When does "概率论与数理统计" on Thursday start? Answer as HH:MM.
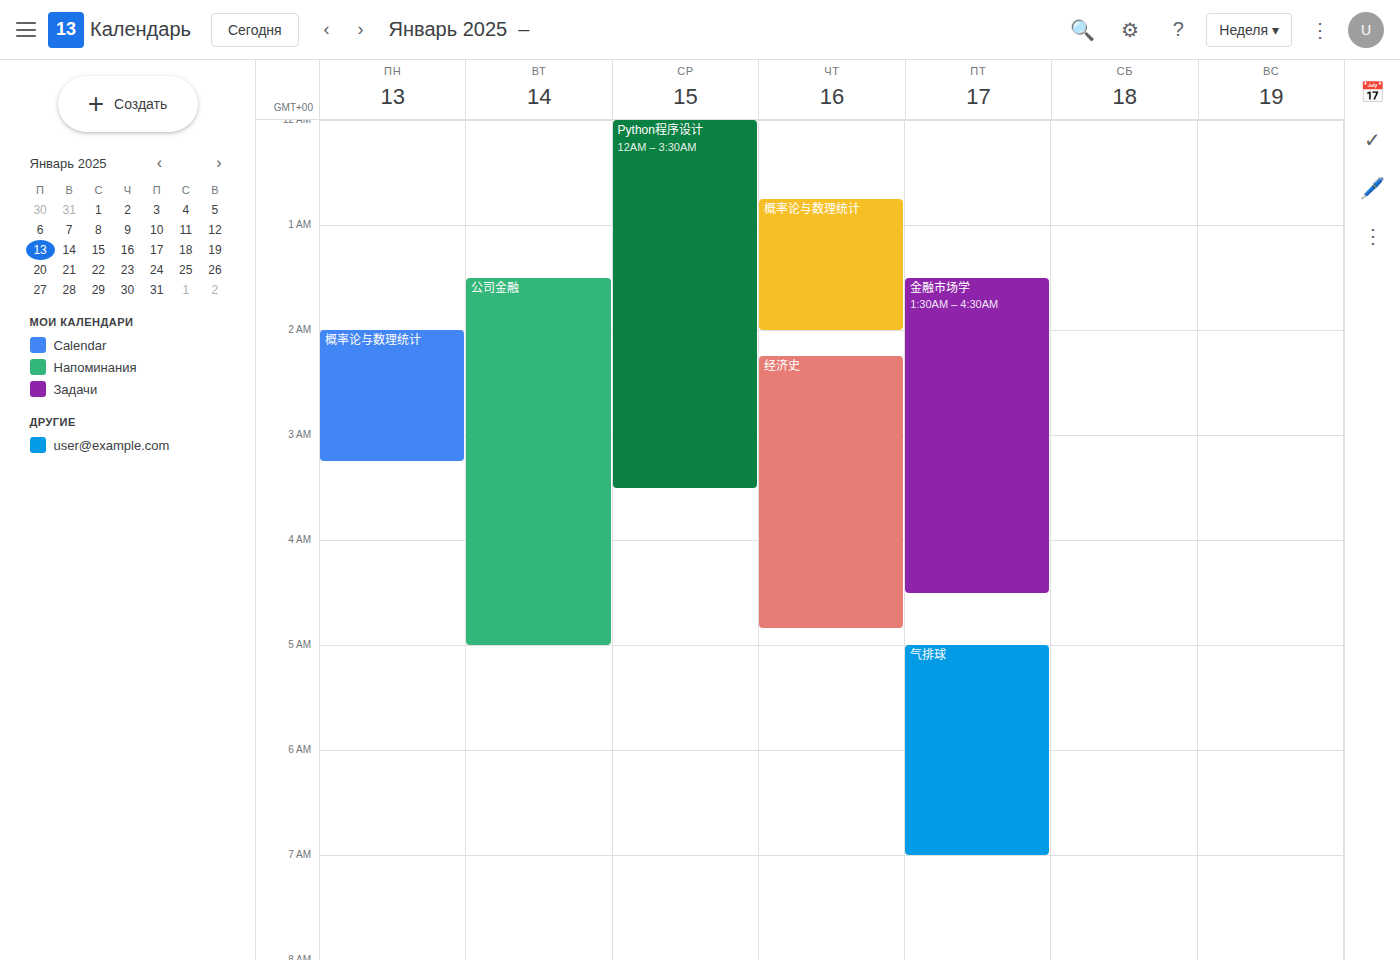
00:45